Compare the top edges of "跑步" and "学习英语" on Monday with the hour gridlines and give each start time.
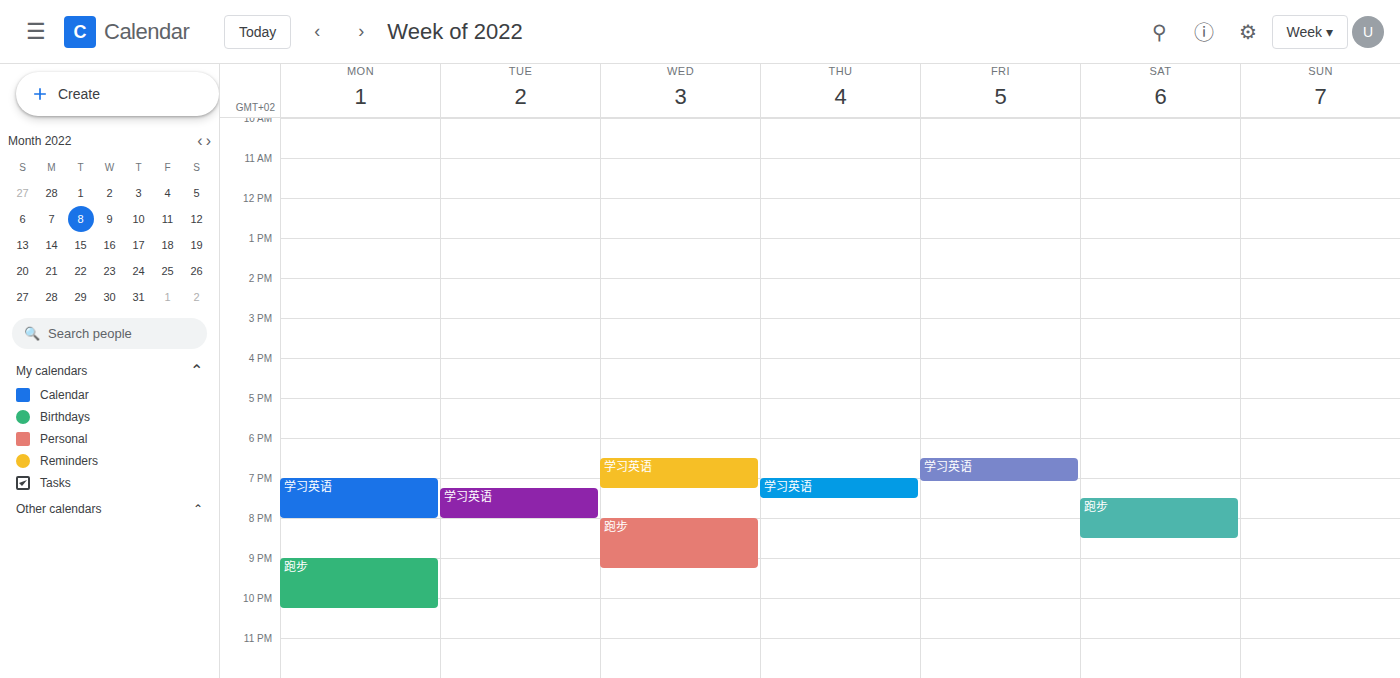
"跑步": 21:00, exactly on the 21:00 line. "学习英语": 19:00, exactly on the 19:00 line.